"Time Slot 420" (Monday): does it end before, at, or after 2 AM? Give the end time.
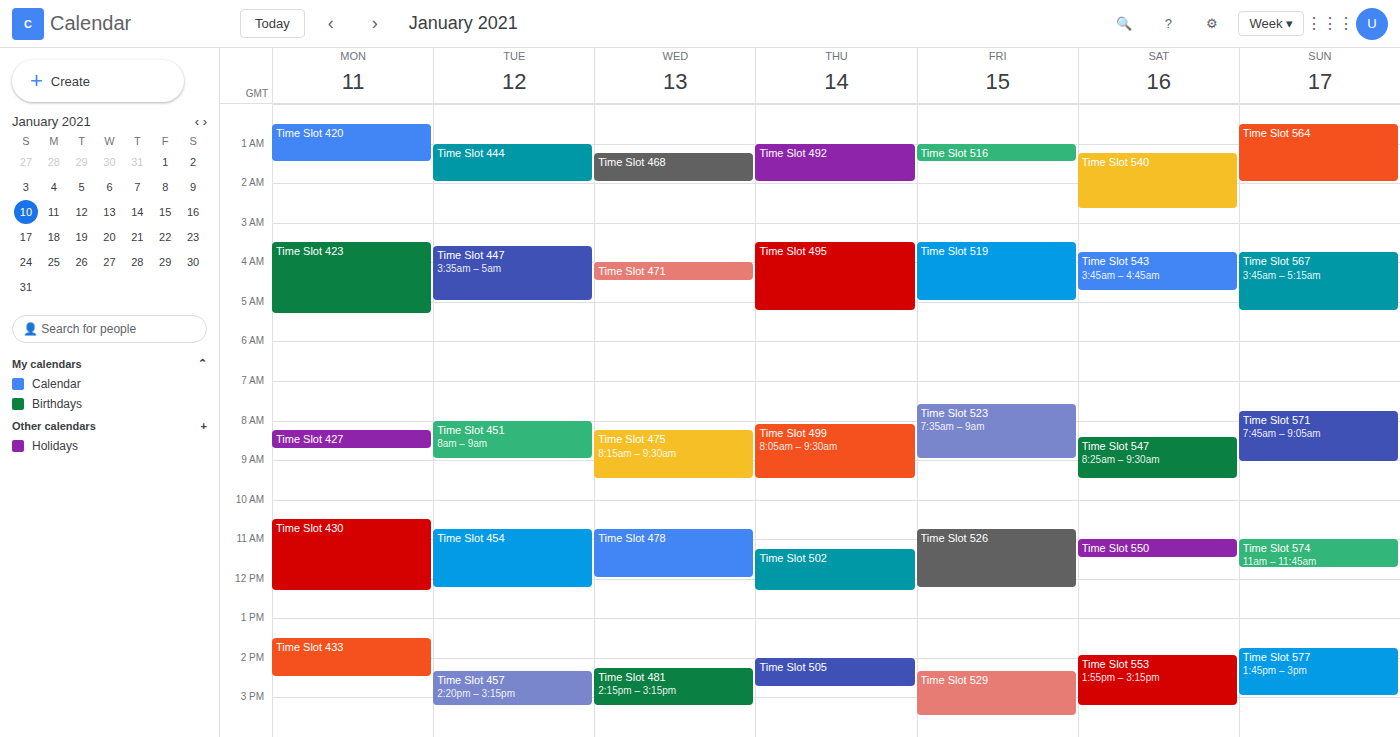
1:30 AM -- before 2 AM, 30 minutes above the 2 AM line.